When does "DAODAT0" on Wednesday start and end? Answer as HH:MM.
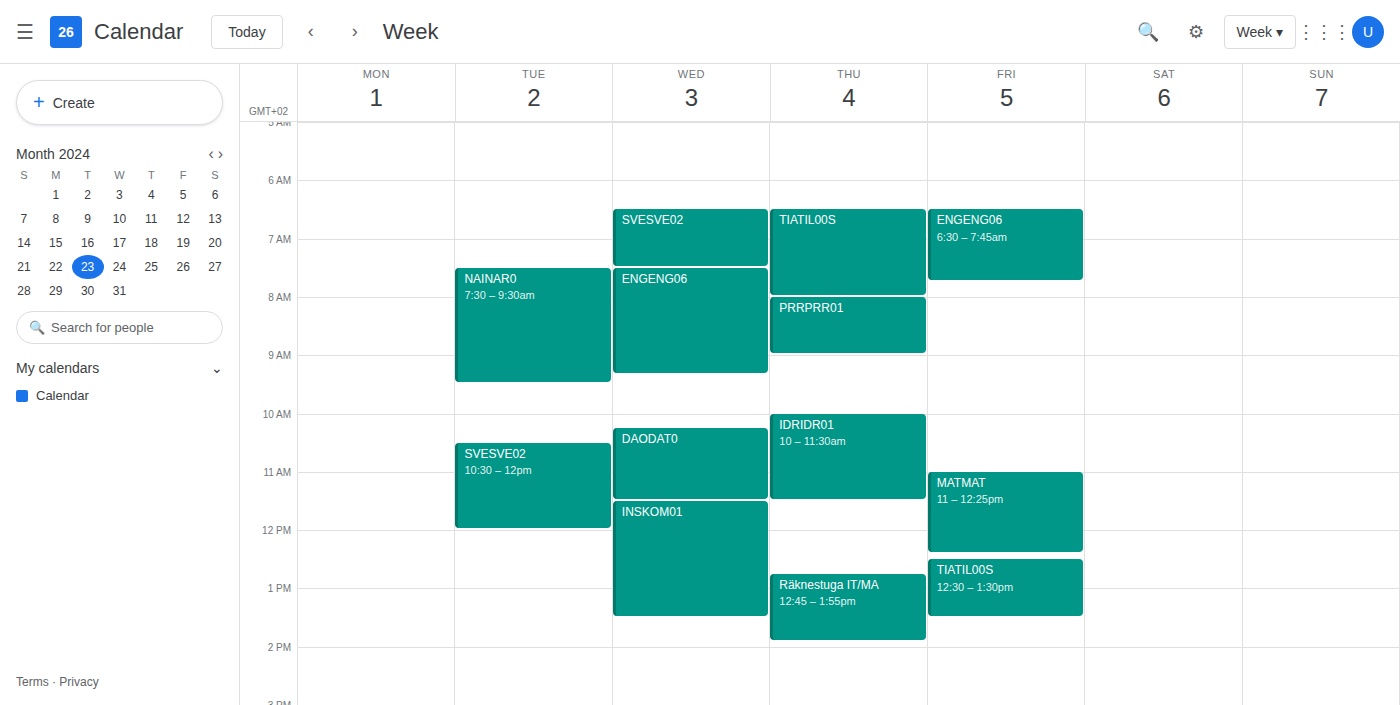
10:15 to 11:30